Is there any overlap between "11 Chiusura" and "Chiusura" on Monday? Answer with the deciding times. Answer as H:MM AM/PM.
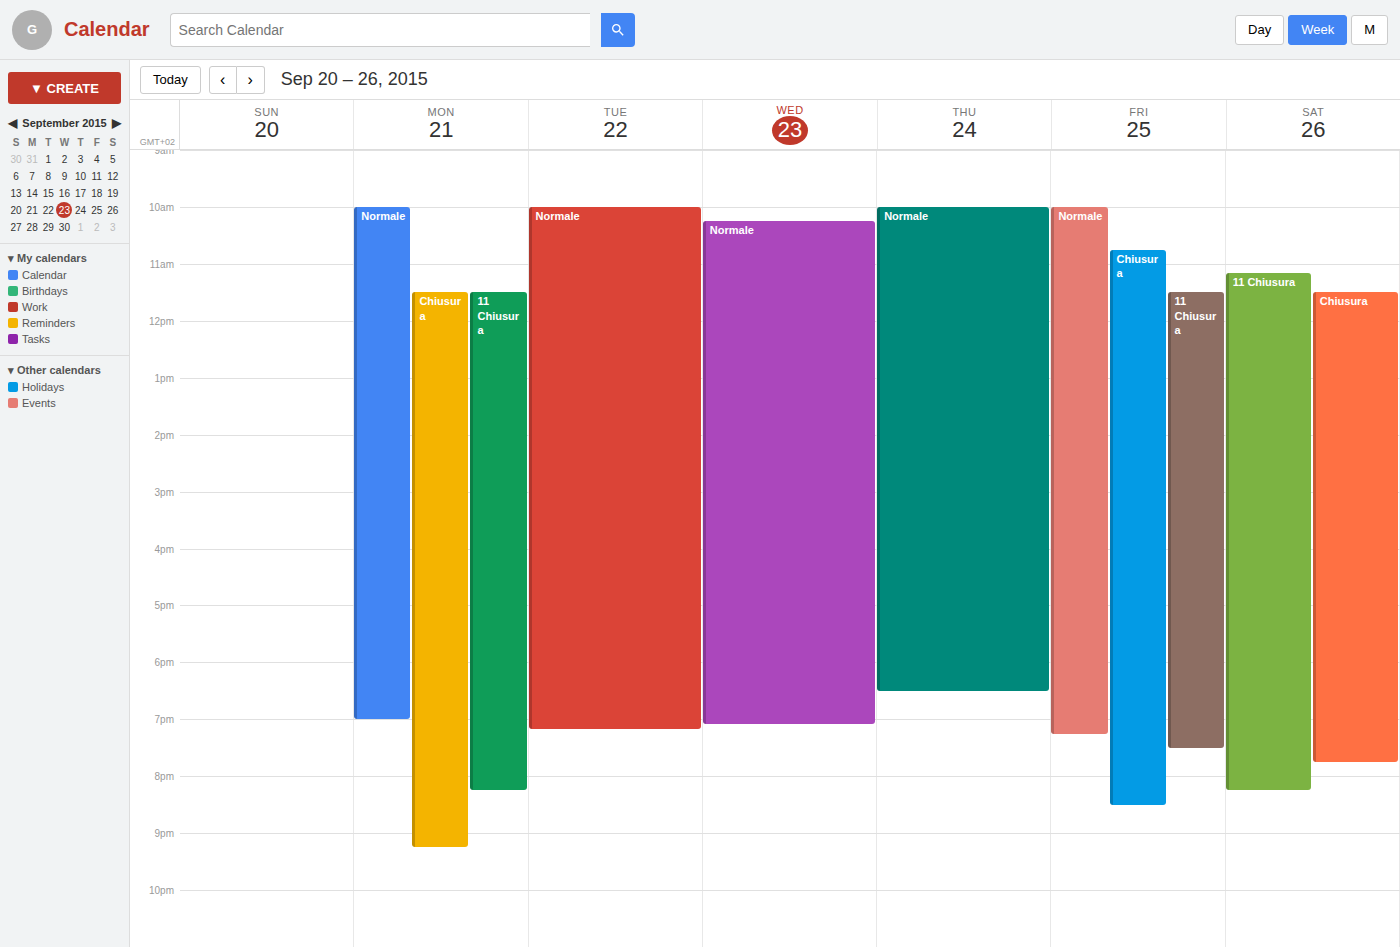
"11 Chiusura" runs 11:30 AM to 8:15 PM, inside "Chiusura" -- they overlap.